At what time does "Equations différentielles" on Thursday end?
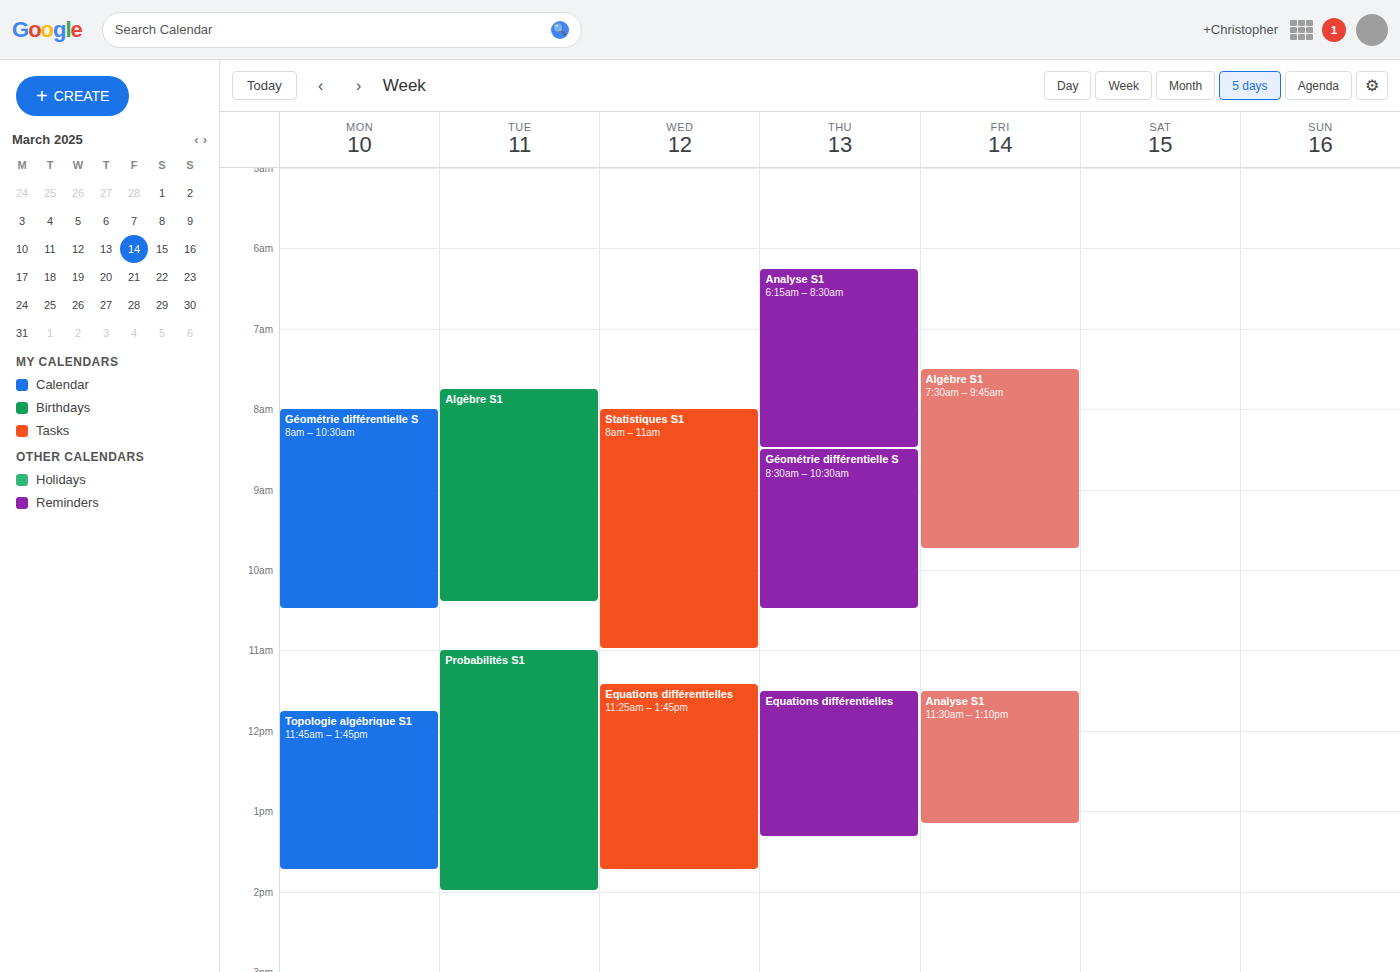
13:20